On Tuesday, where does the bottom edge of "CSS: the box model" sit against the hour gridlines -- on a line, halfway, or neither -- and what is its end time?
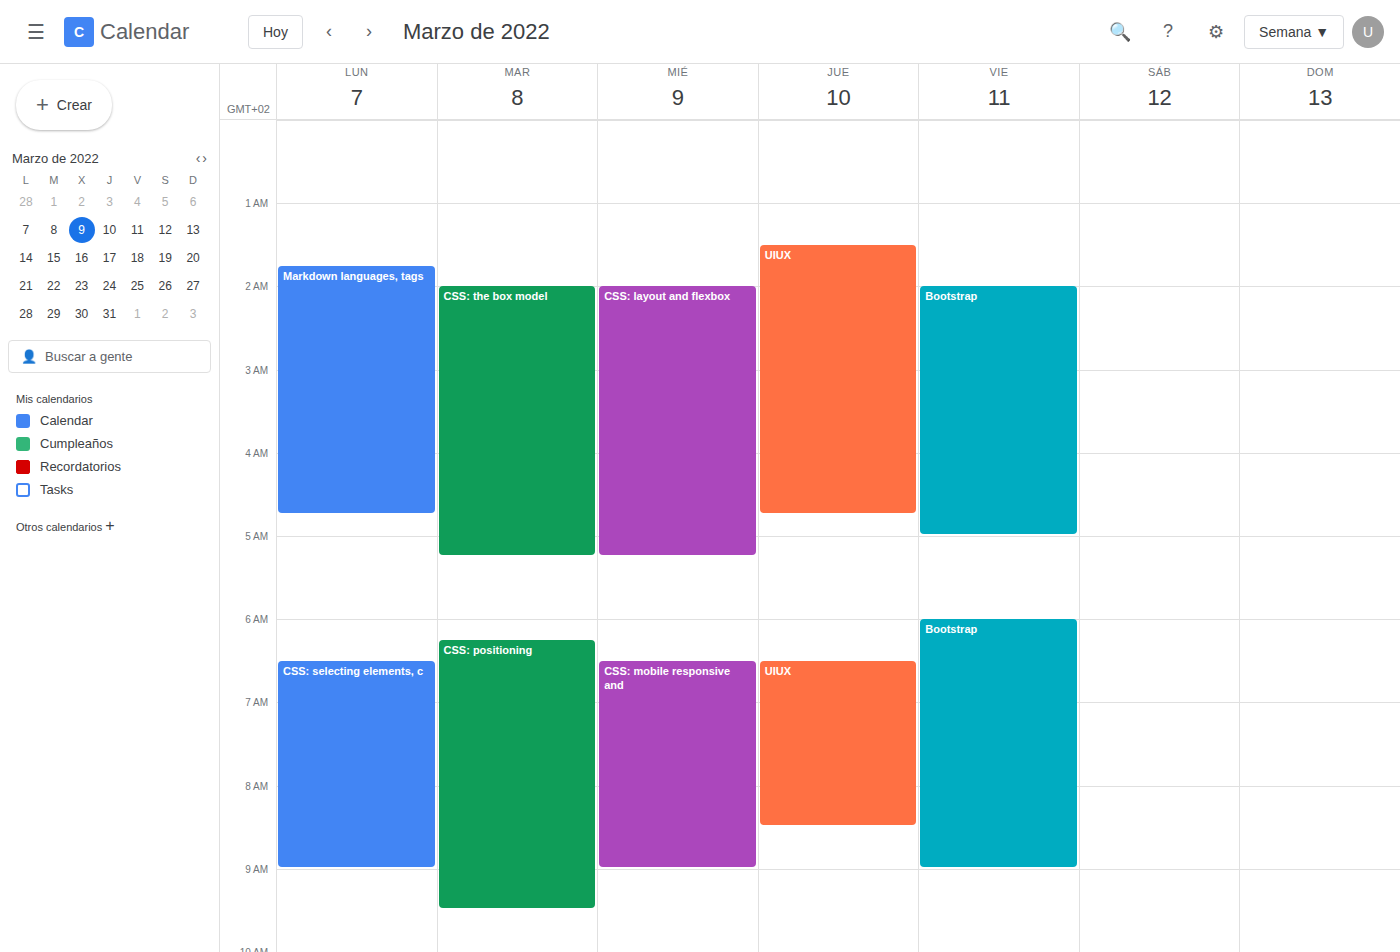
5:15 AM -- neither: a quarter of the way from the 5 AM line to the 6 AM line.